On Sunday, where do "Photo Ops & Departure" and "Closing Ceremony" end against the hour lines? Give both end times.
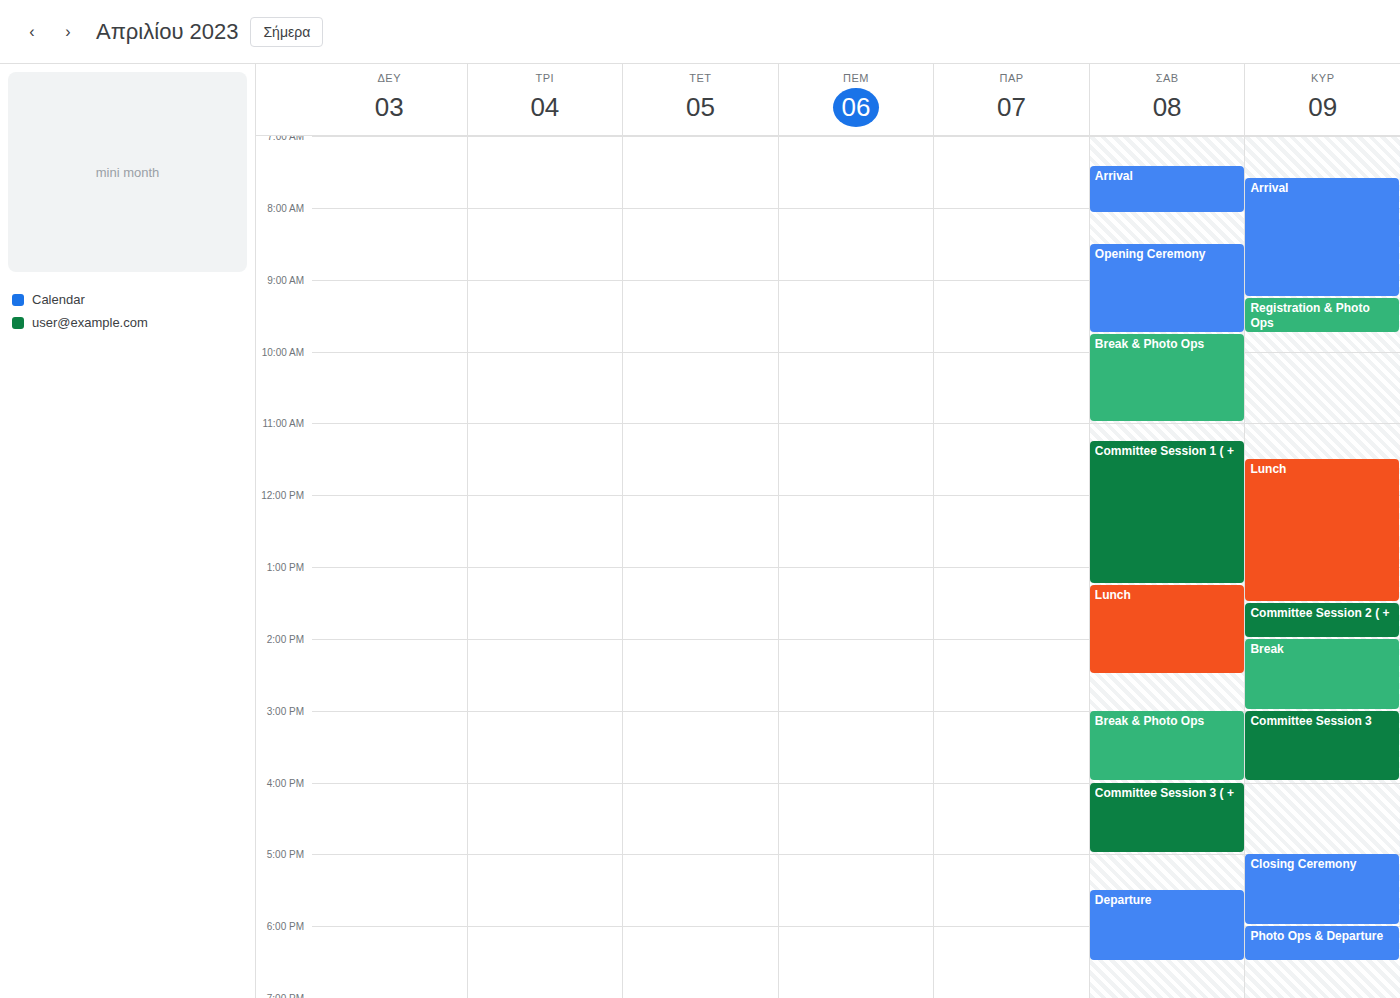
"Photo Ops & Departure": 6:30 PM, halfway between the 6 PM and 7 PM lines. "Closing Ceremony": 6:00 PM, exactly on the 6 PM line.